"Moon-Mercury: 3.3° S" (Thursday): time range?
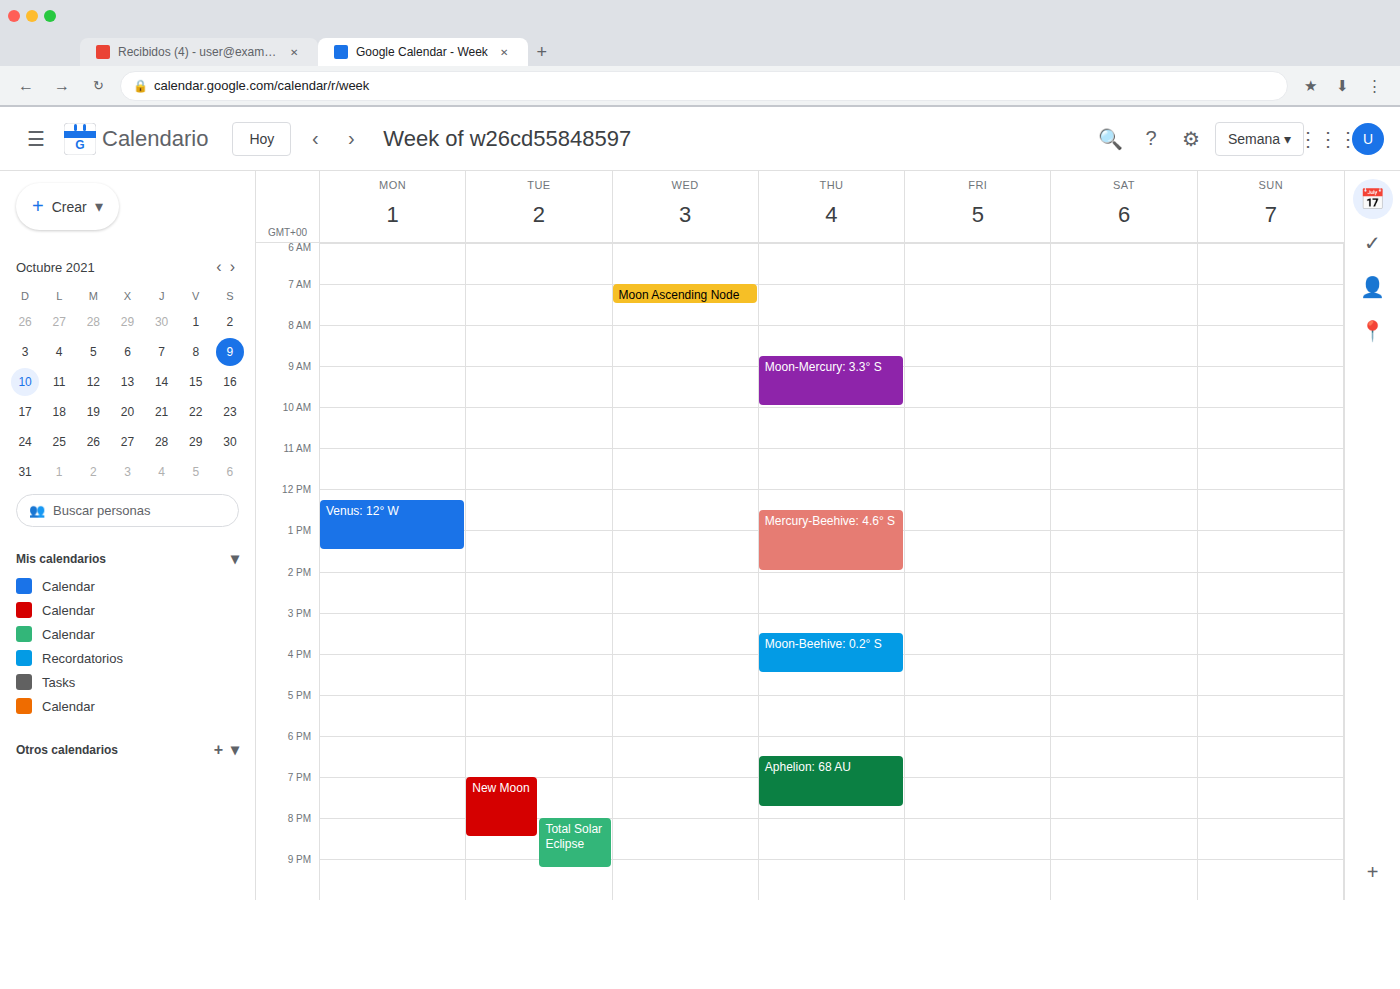
8:45 AM to 10:00 AM